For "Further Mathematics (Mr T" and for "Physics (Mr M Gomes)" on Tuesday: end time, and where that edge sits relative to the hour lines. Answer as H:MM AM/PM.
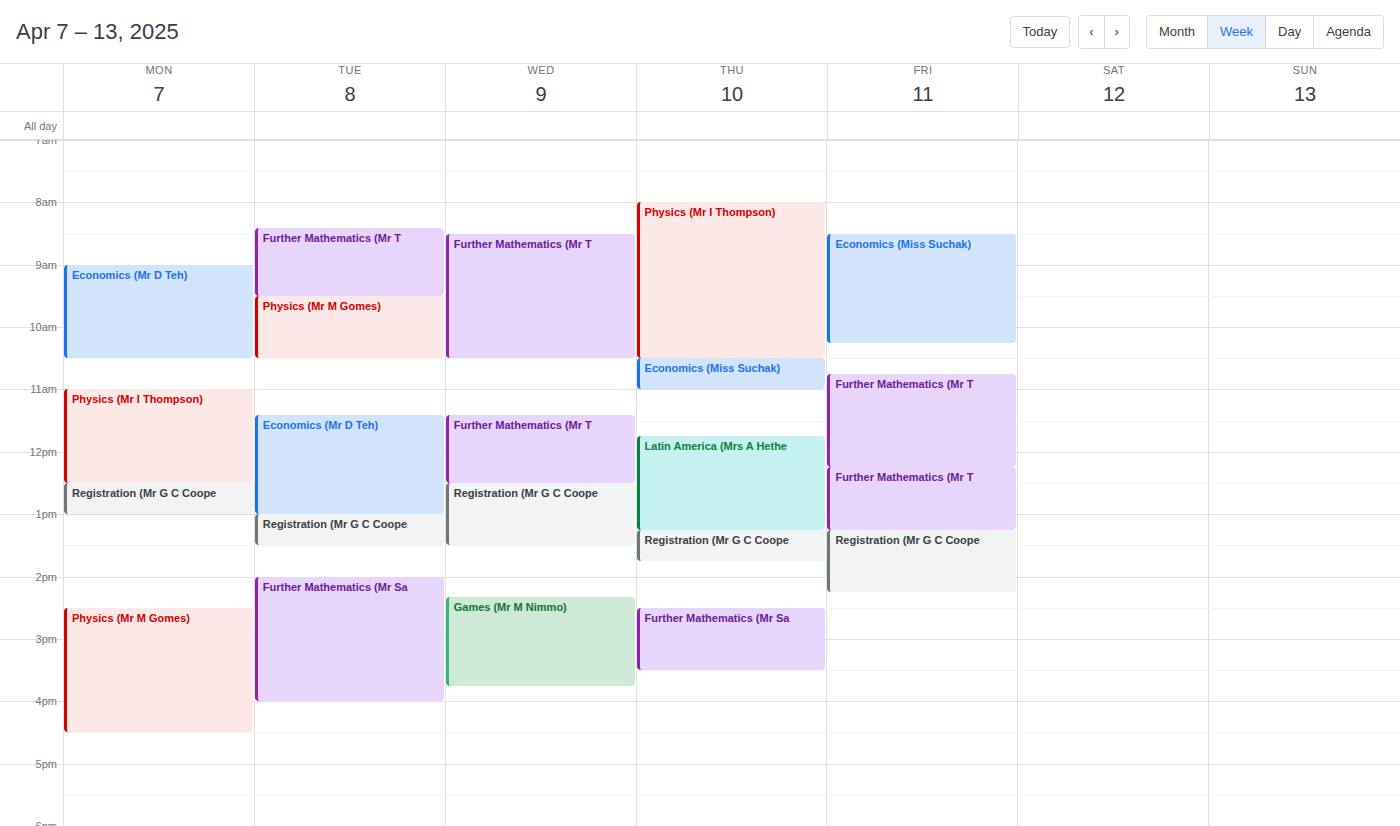
"Further Mathematics (Mr T": 9:30 AM, halfway between the 9 AM and 10 AM lines. "Physics (Mr M Gomes)": 10:30 AM, halfway between the 10 AM and 11 AM lines.